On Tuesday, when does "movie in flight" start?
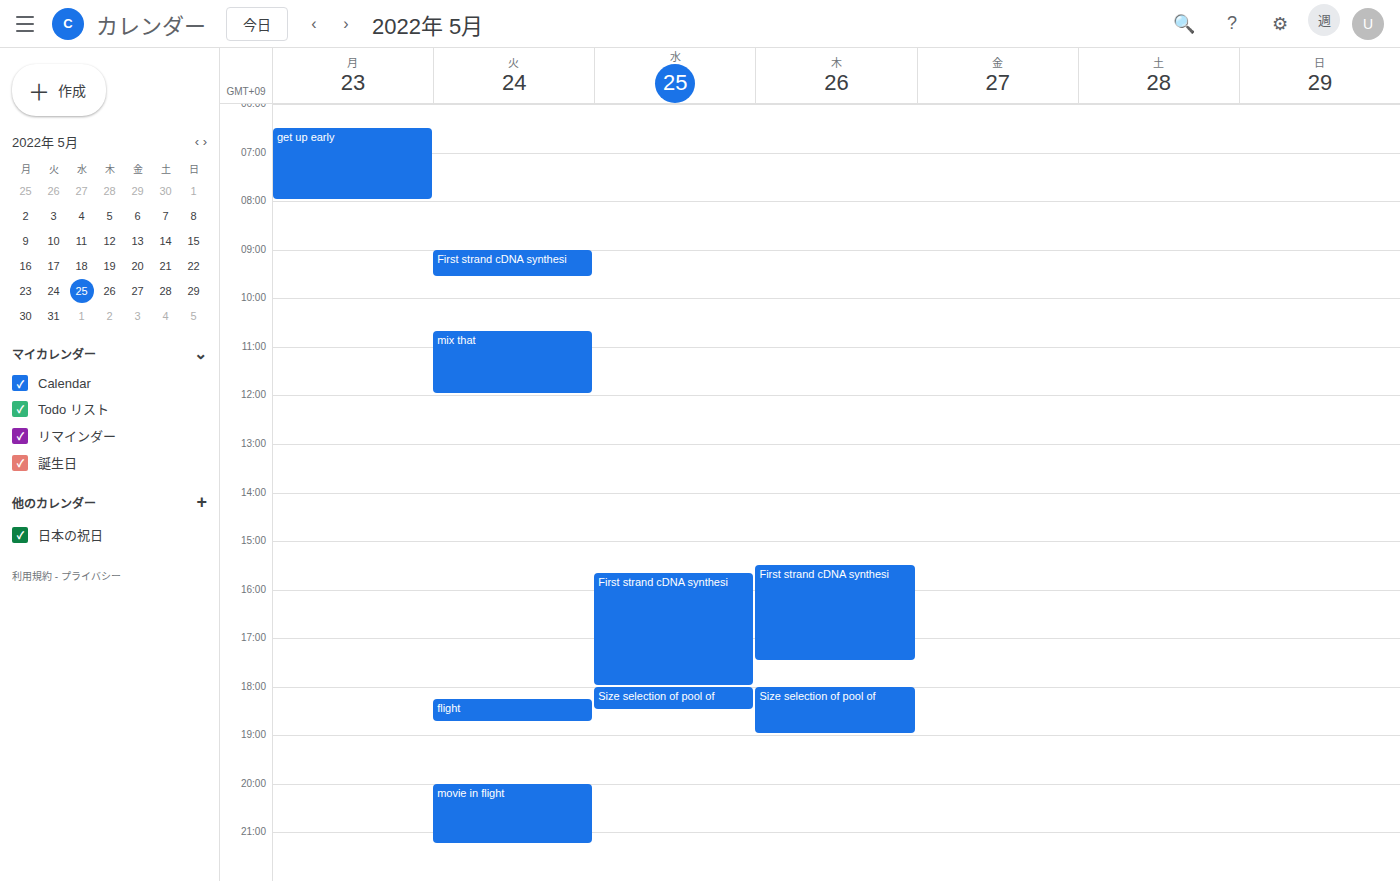
8:00 PM